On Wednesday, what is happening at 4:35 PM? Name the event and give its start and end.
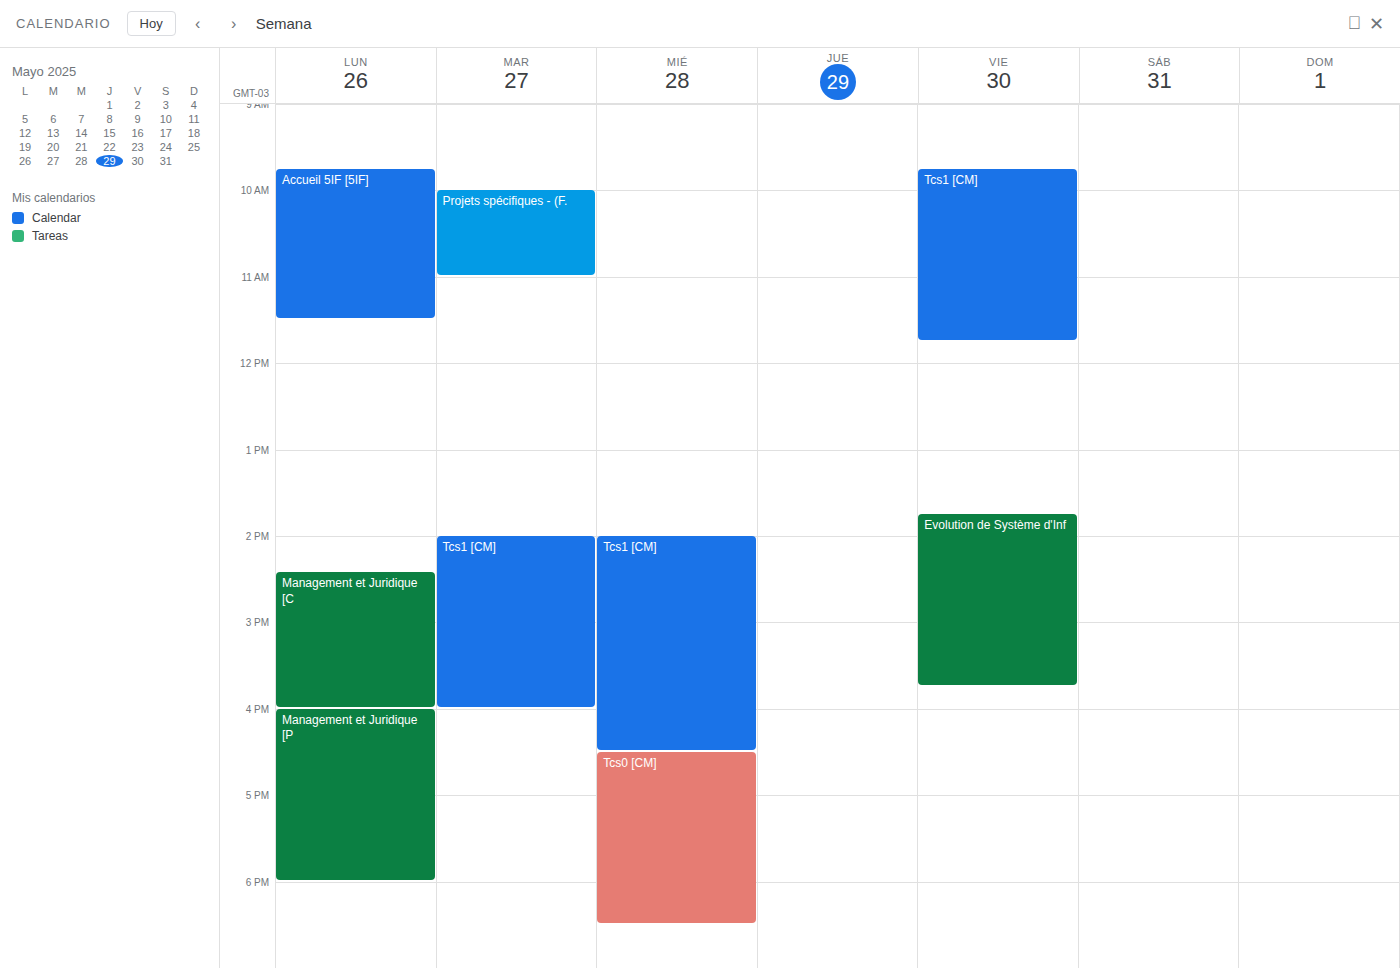
"Tcs0 [CM]", 4:30 PM to 6:30 PM